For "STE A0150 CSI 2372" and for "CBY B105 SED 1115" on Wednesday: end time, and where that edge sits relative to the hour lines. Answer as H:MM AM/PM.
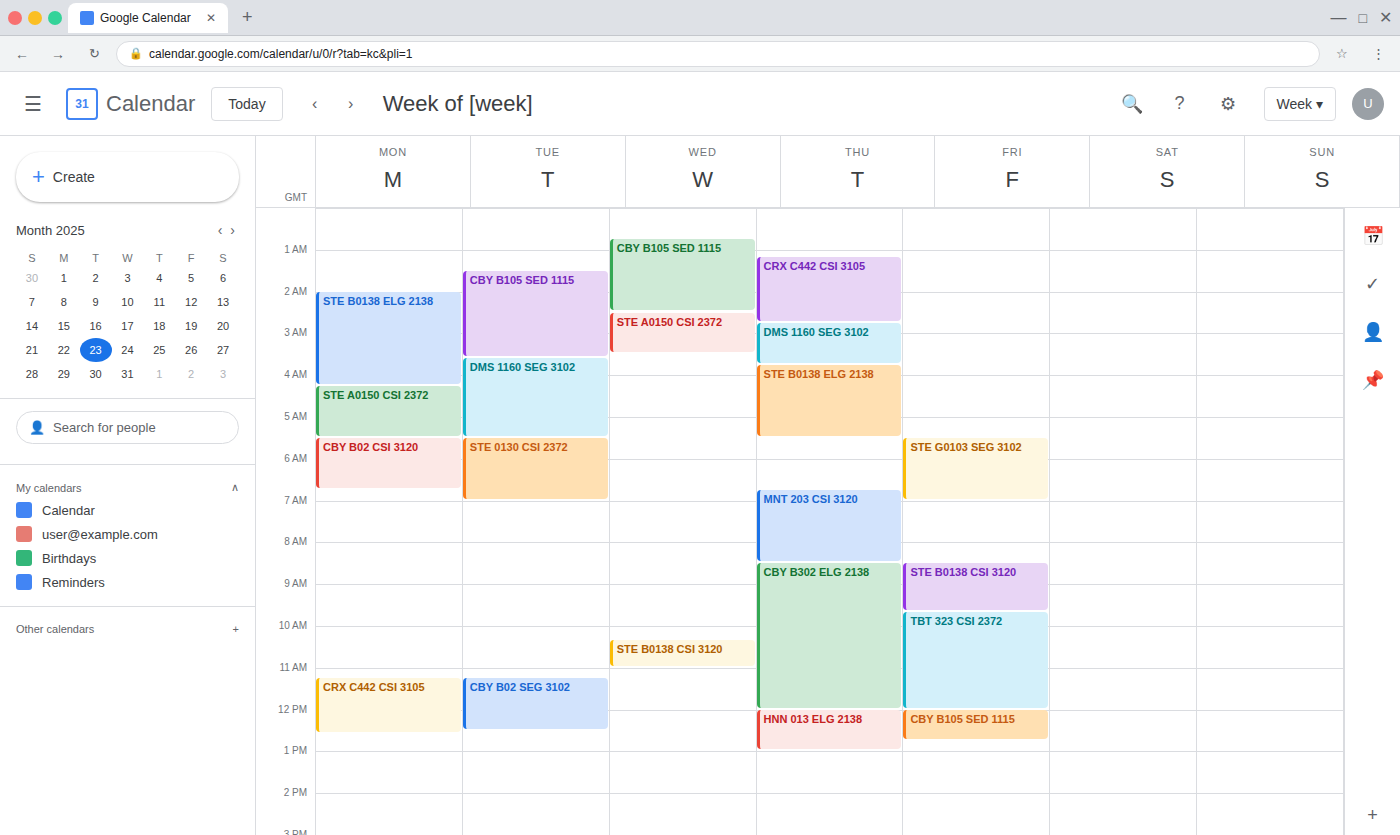
"STE A0150 CSI 2372": 3:30 AM, halfway between the 3 AM and 4 AM lines. "CBY B105 SED 1115": 2:30 AM, halfway between the 2 AM and 3 AM lines.